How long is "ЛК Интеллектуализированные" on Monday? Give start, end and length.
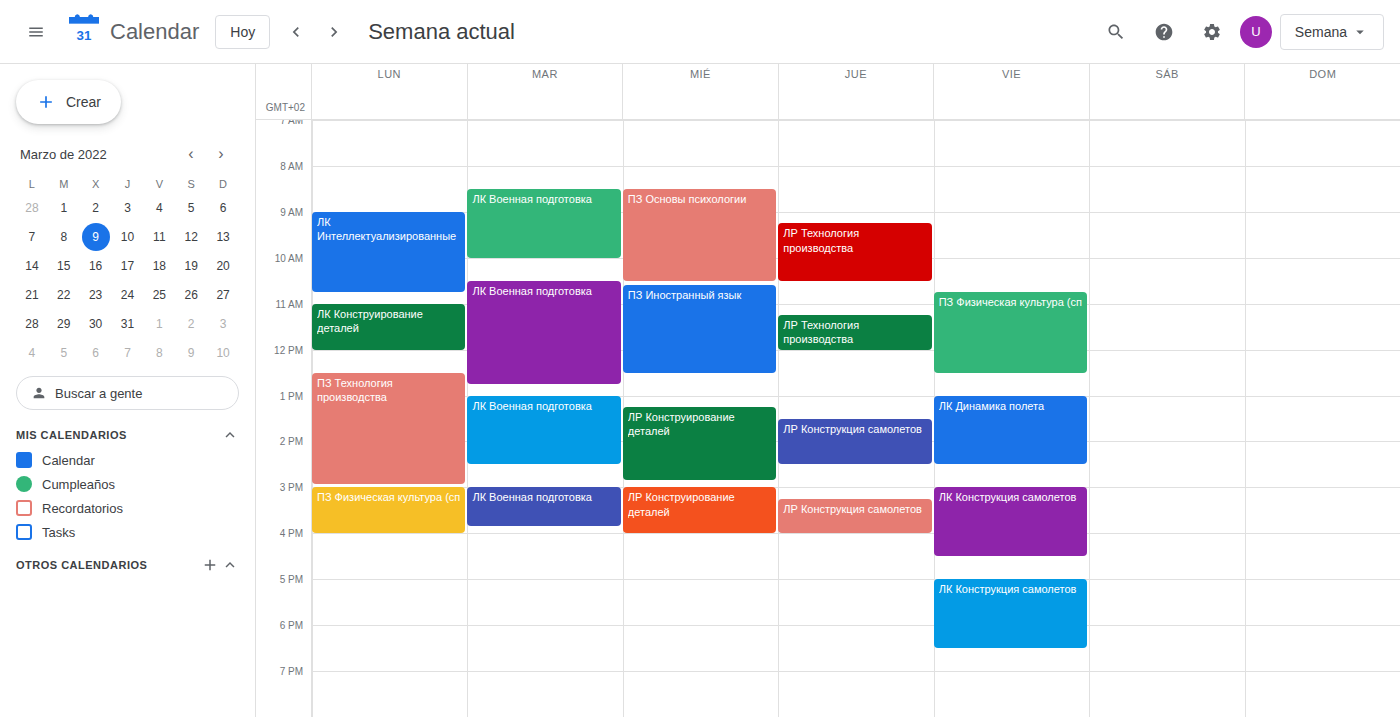
9:00 AM to 10:45 AM, 1 hour 45 minutes